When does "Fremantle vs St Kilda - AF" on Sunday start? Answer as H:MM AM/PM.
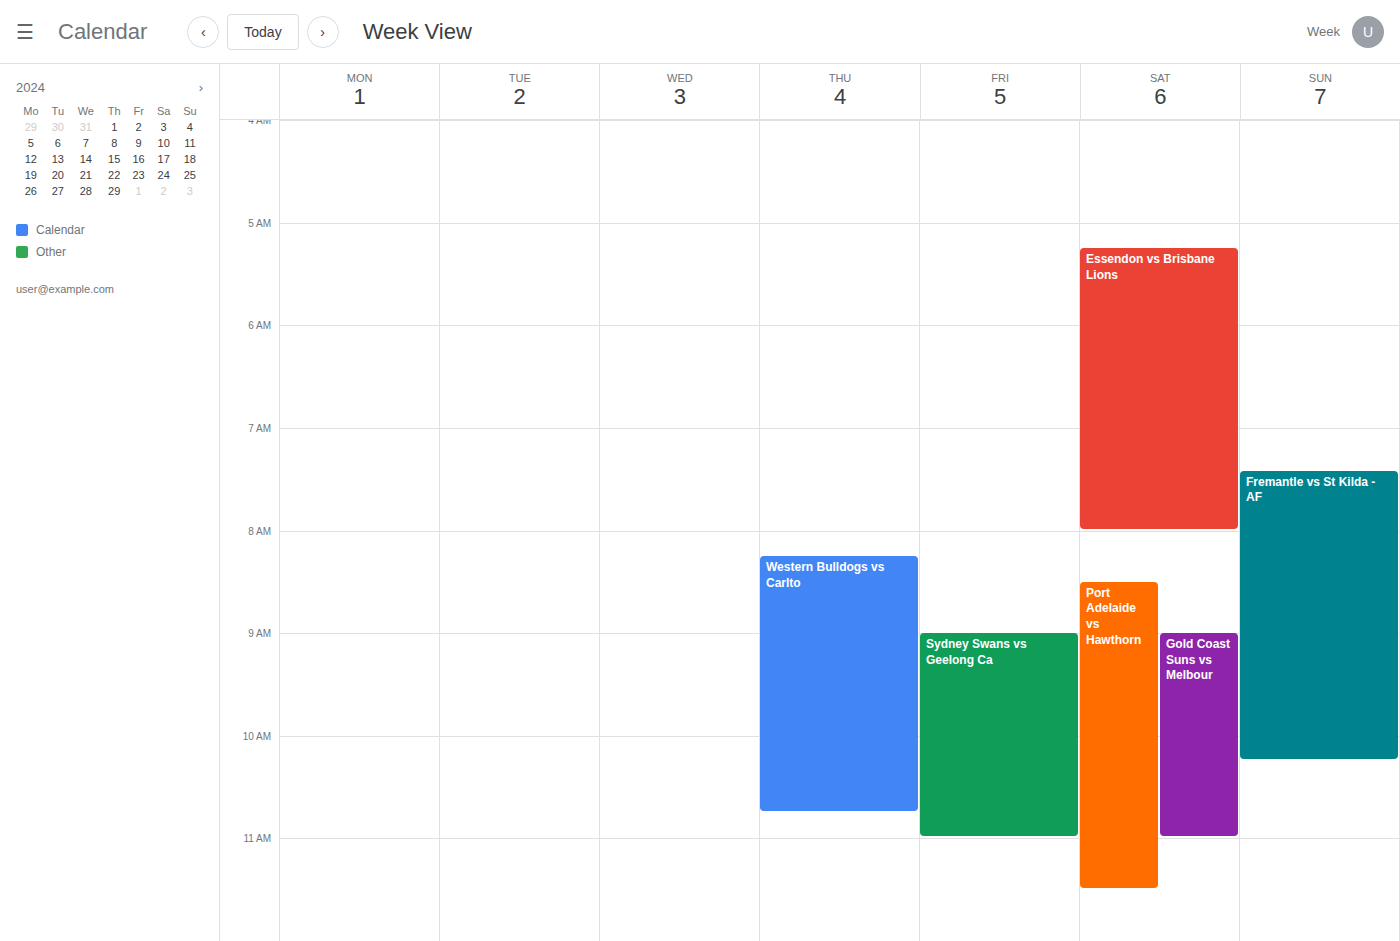
7:25 AM